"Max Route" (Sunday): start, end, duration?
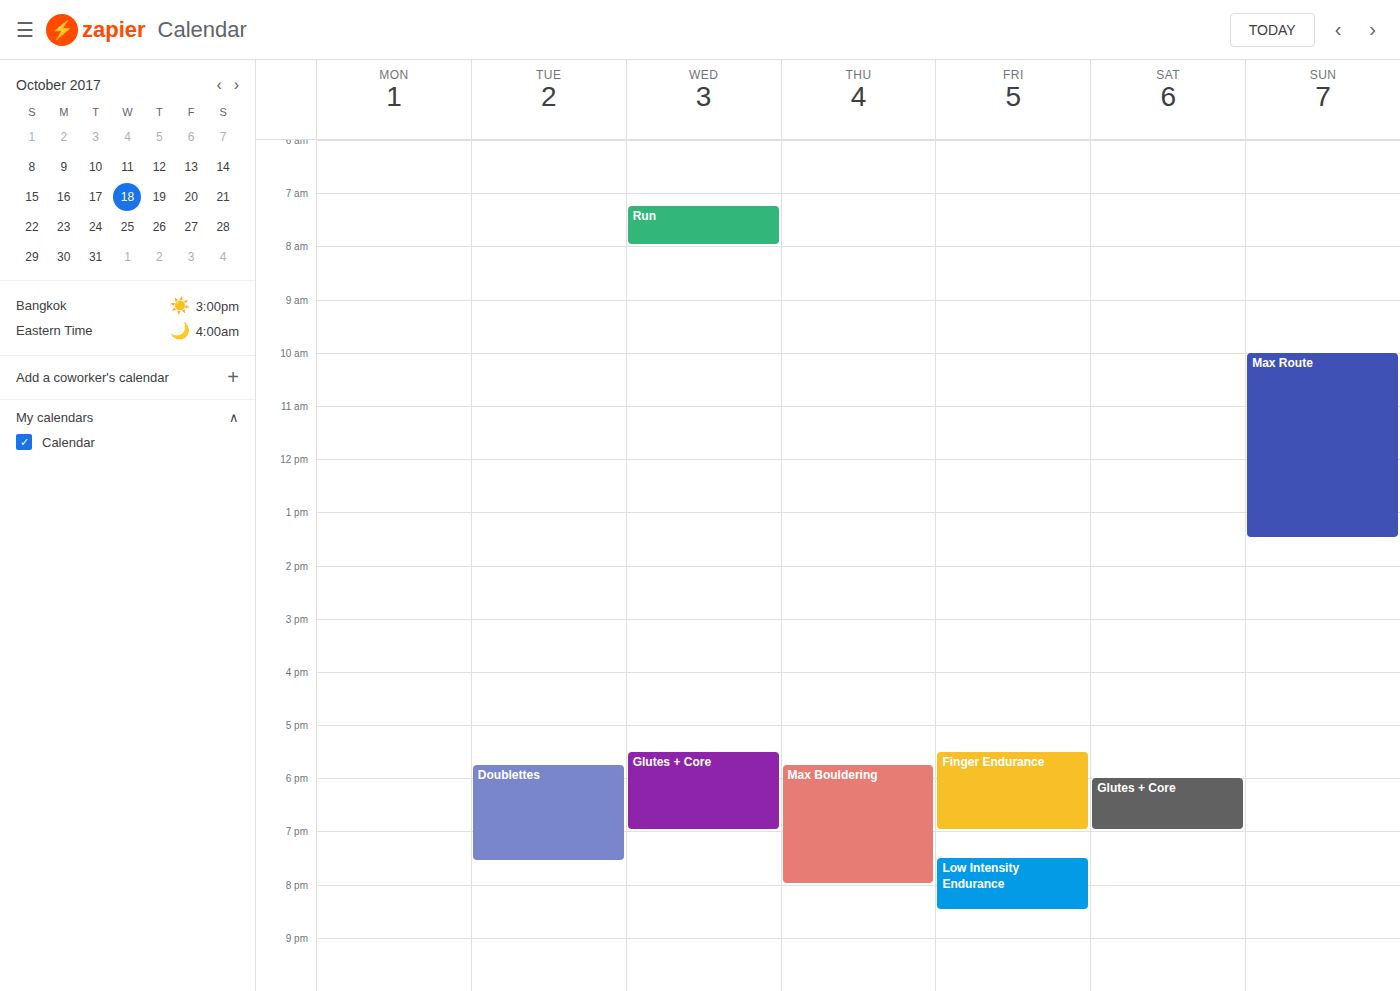
10:00 to 13:30, 3 hours 30 minutes